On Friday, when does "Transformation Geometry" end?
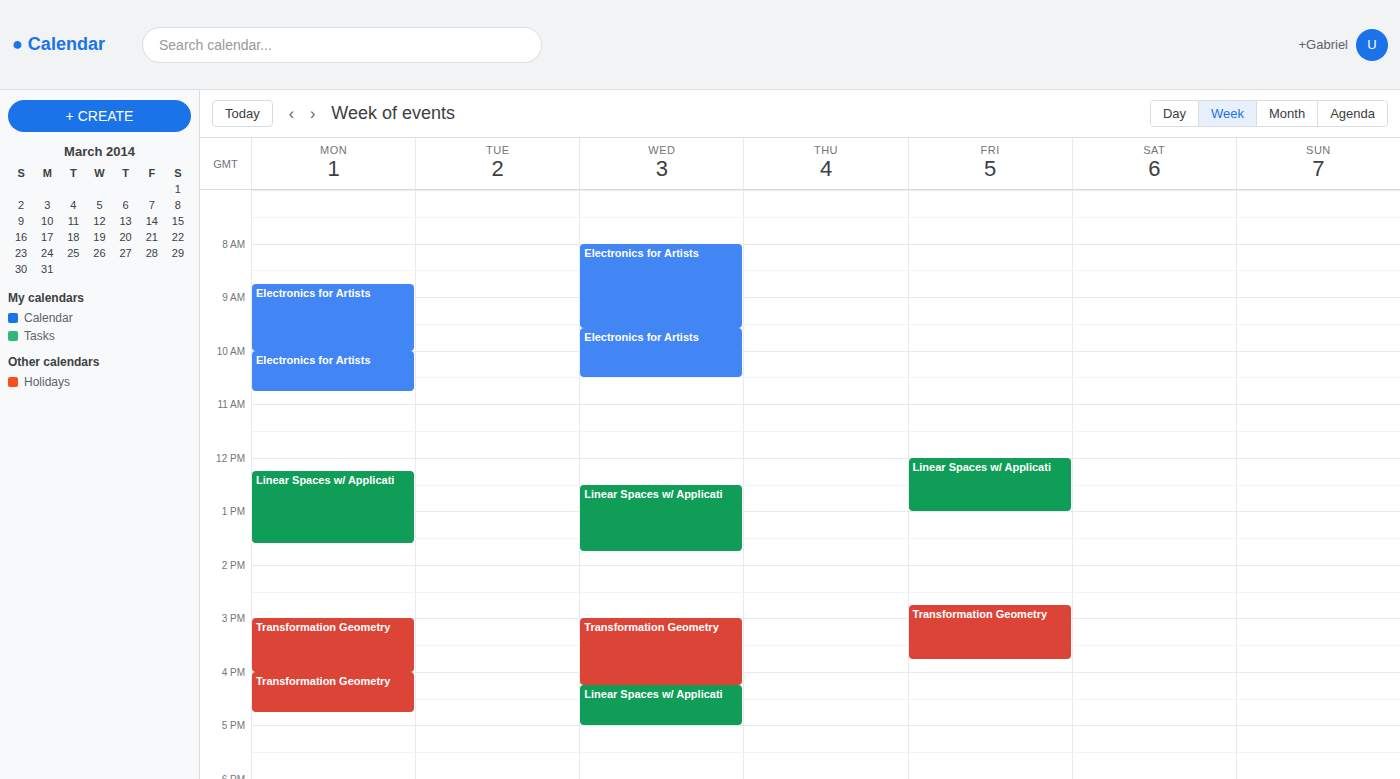
3:45 PM